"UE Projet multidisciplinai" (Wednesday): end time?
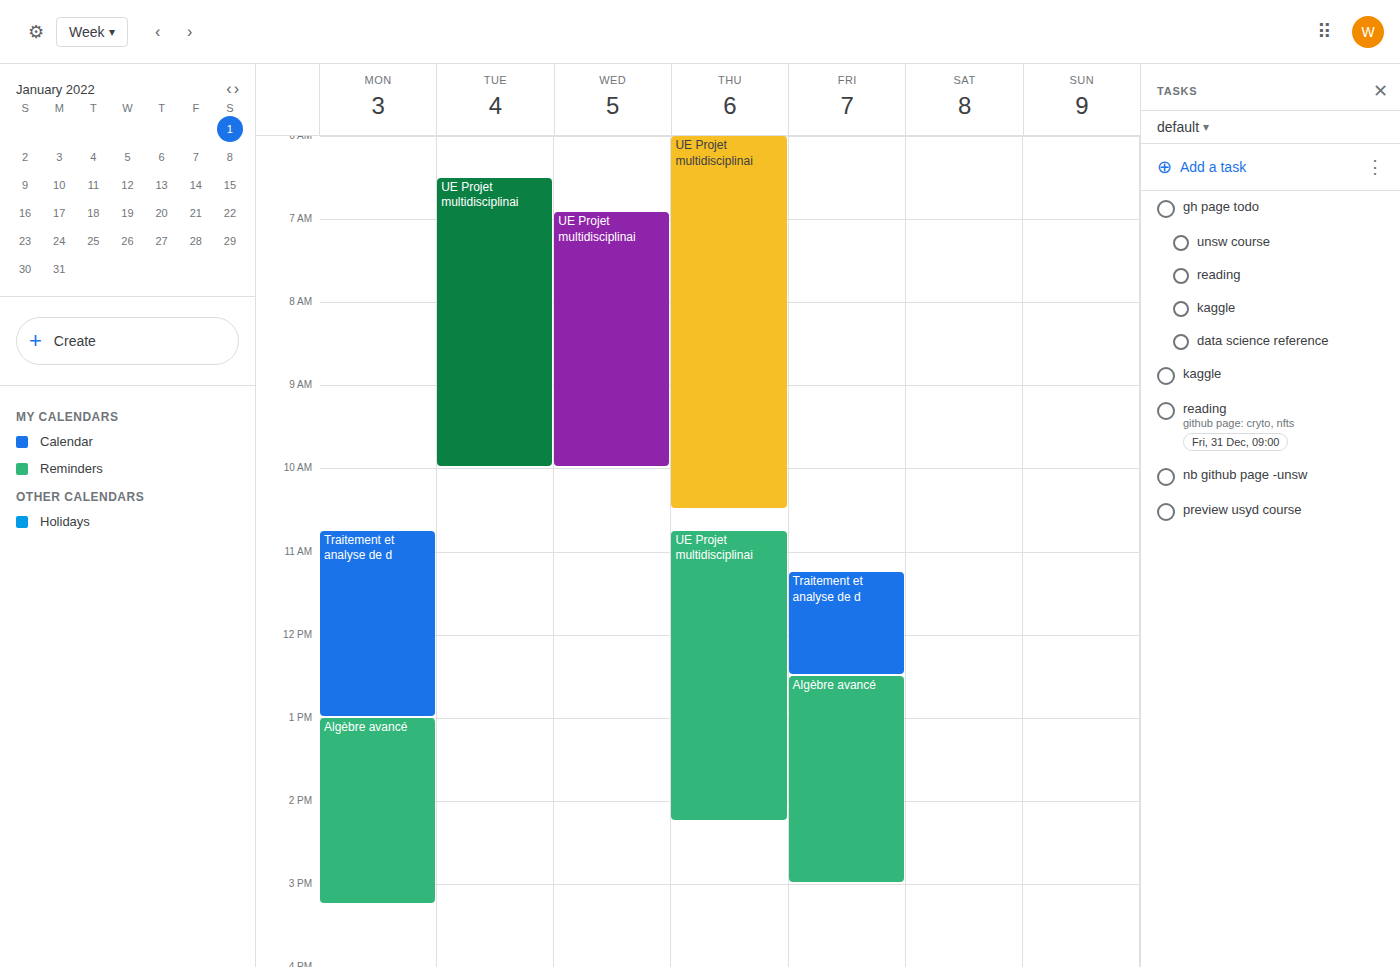
10:00 AM